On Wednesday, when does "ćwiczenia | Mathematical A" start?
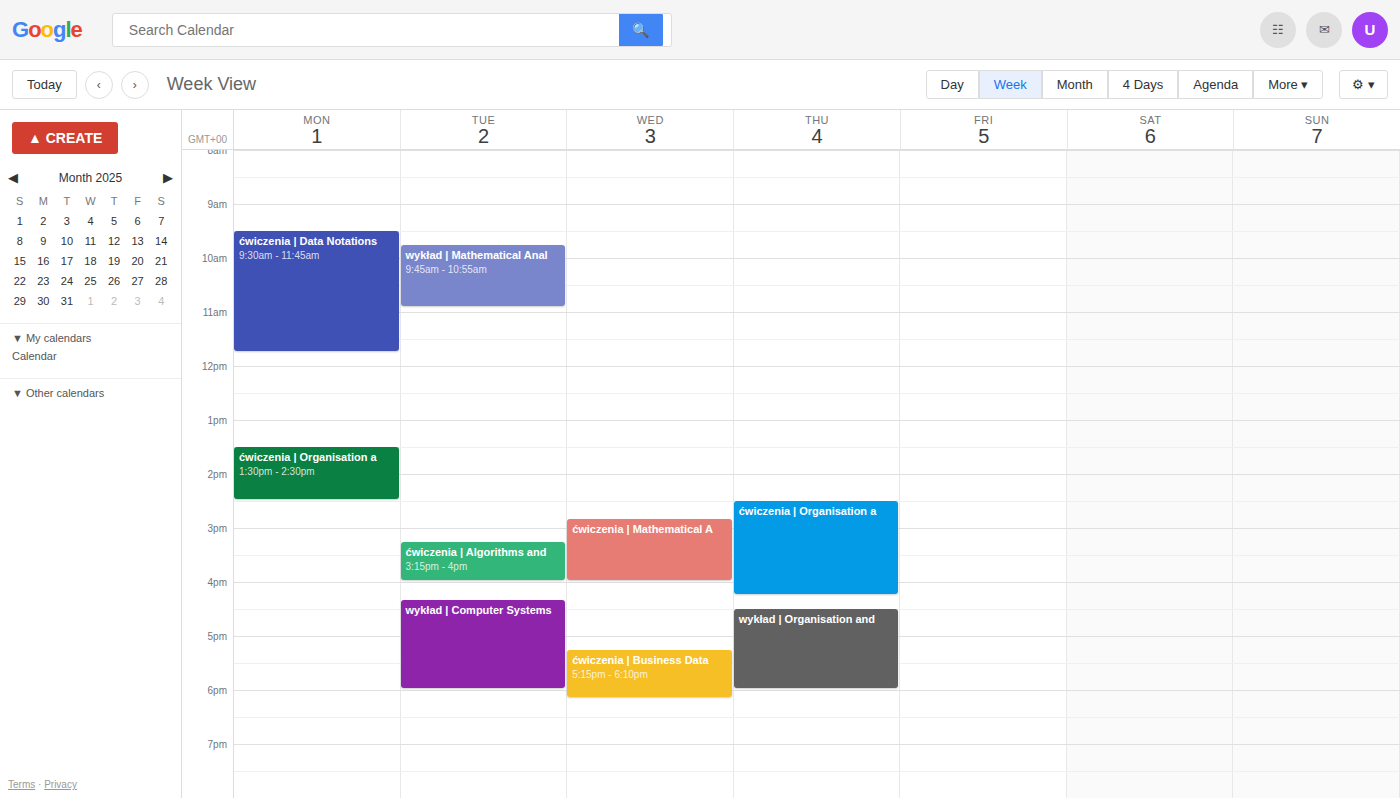
2:50 PM